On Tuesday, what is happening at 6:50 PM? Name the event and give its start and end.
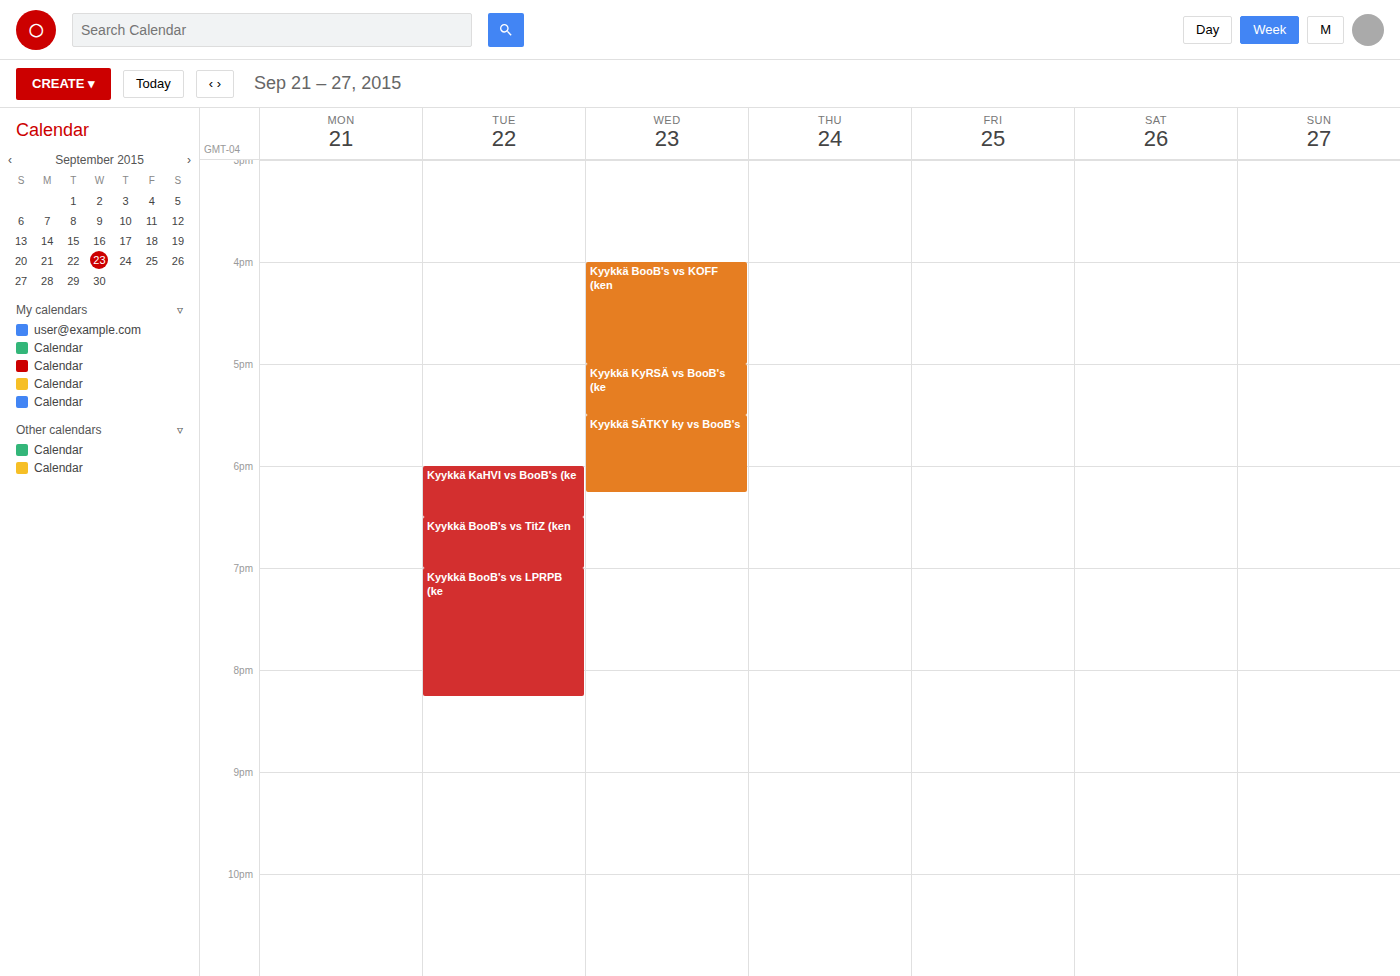
"Kyykkä BooB's vs TitZ (ken", 6:30 PM to 7:00 PM